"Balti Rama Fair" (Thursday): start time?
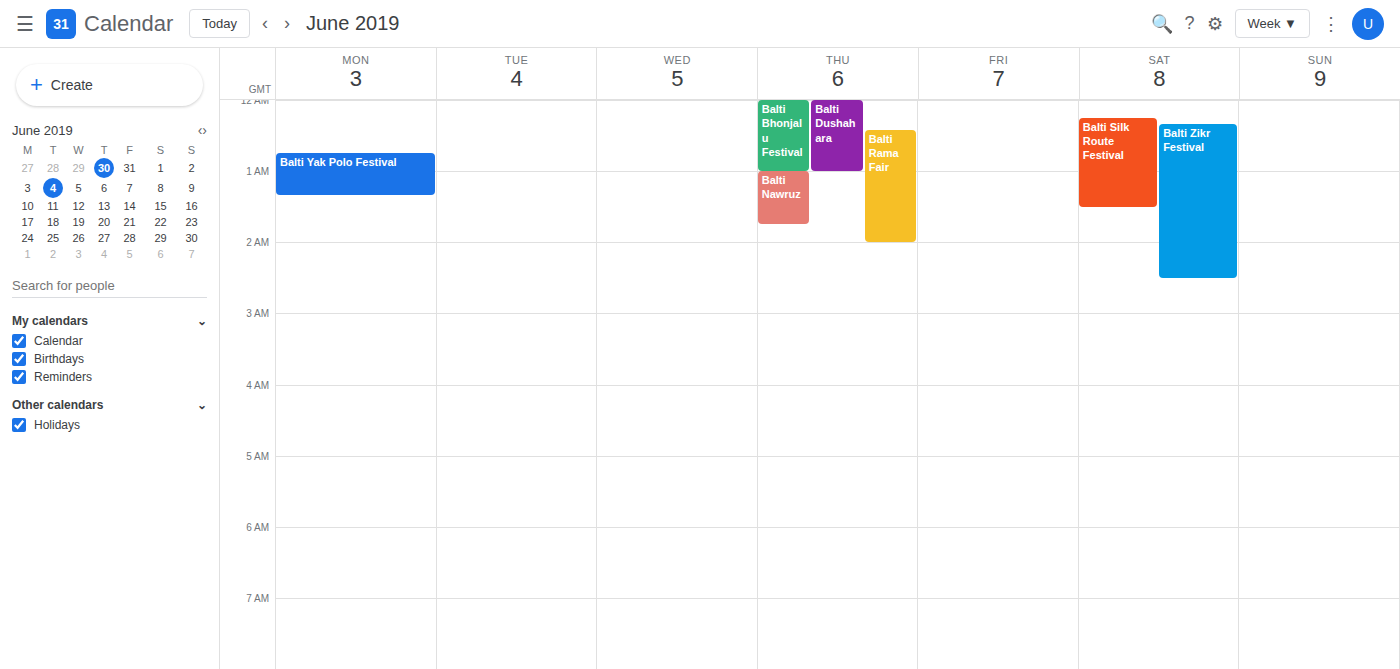
12:25 AM